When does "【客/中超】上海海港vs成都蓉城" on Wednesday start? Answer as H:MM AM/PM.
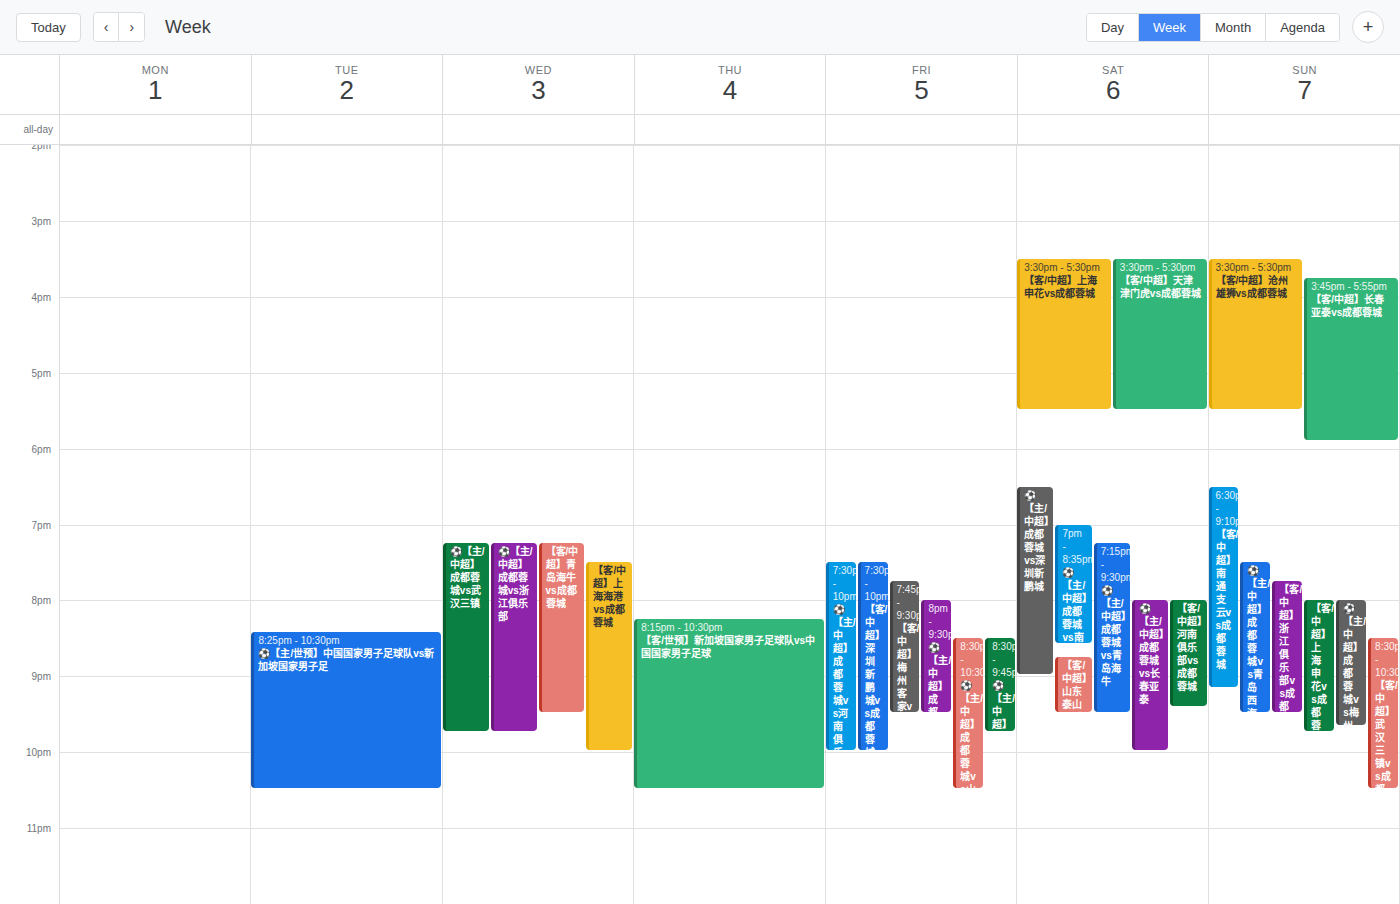
7:30 PM